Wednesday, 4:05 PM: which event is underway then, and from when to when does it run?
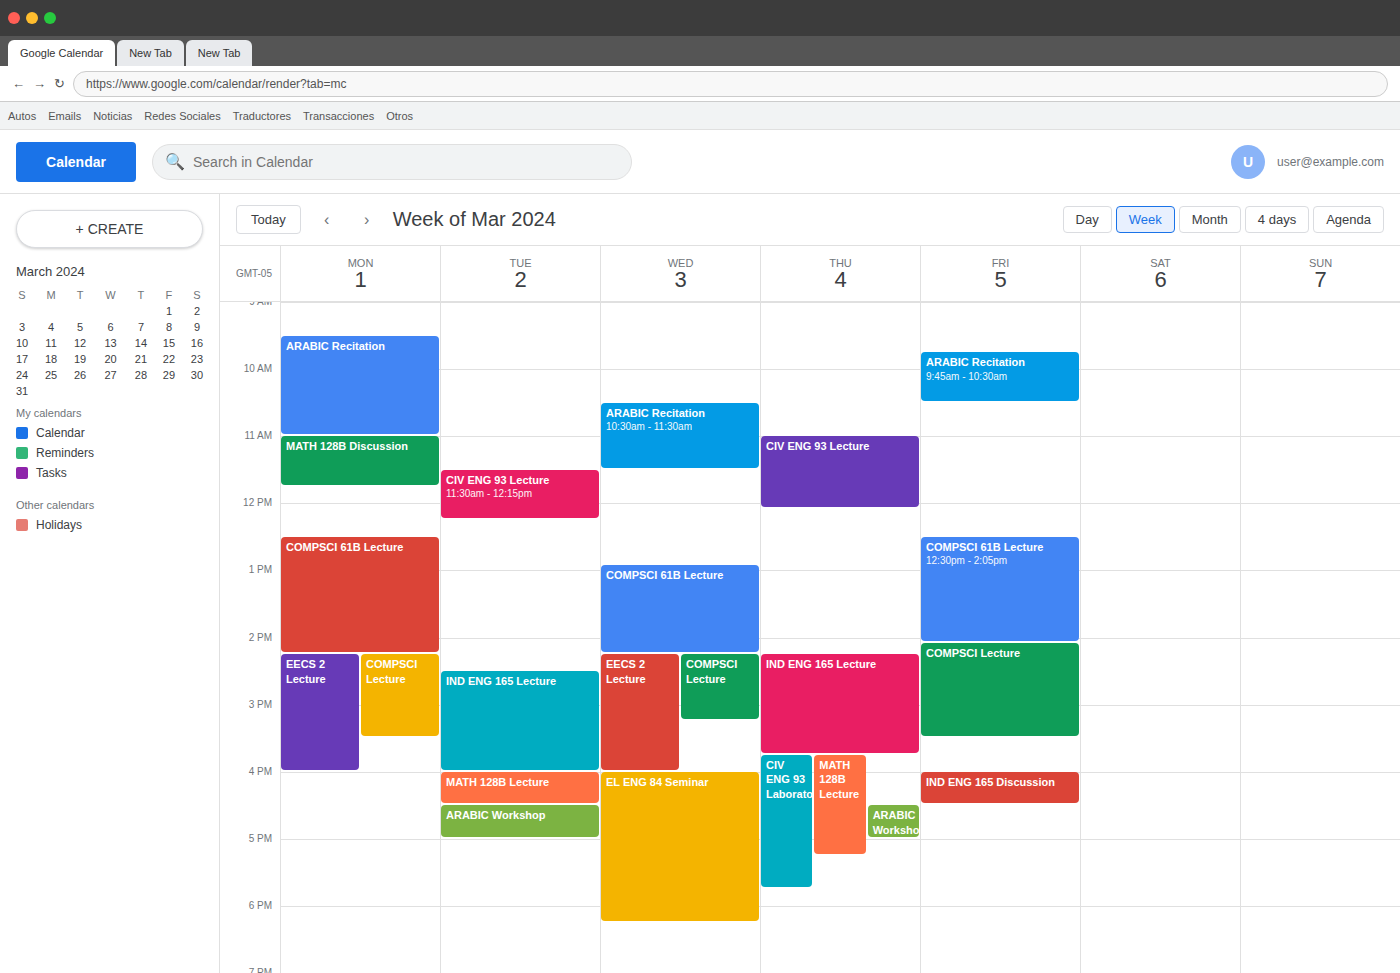
"EL ENG 84 Seminar", 4:00 PM to 6:15 PM